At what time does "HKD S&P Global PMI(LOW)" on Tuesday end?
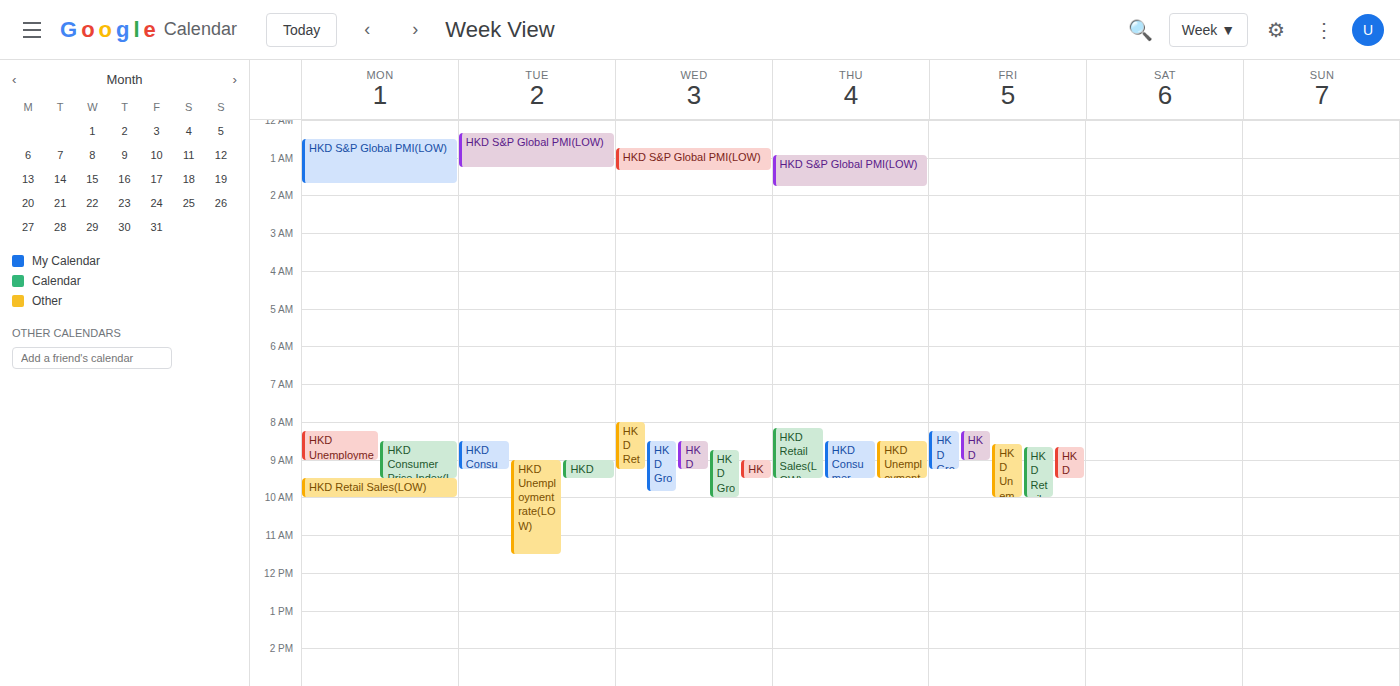
1:15 AM